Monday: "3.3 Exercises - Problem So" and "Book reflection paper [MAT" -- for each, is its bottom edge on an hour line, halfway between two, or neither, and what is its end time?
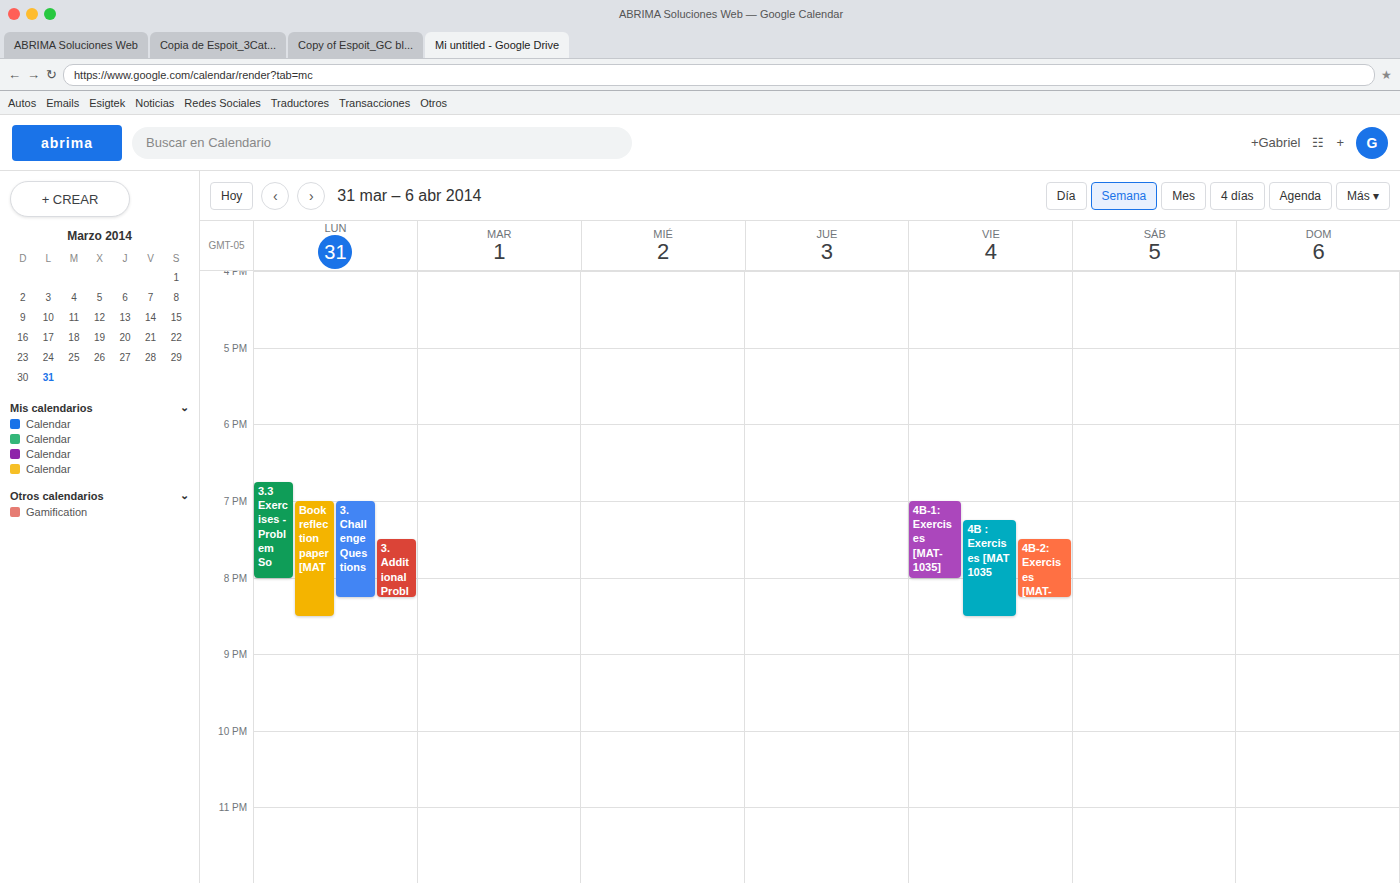
"3.3 Exercises - Problem So": 8:00 PM, exactly on the 8 PM line. "Book reflection paper [MAT": 8:30 PM, halfway between the 8 PM and 9 PM lines.